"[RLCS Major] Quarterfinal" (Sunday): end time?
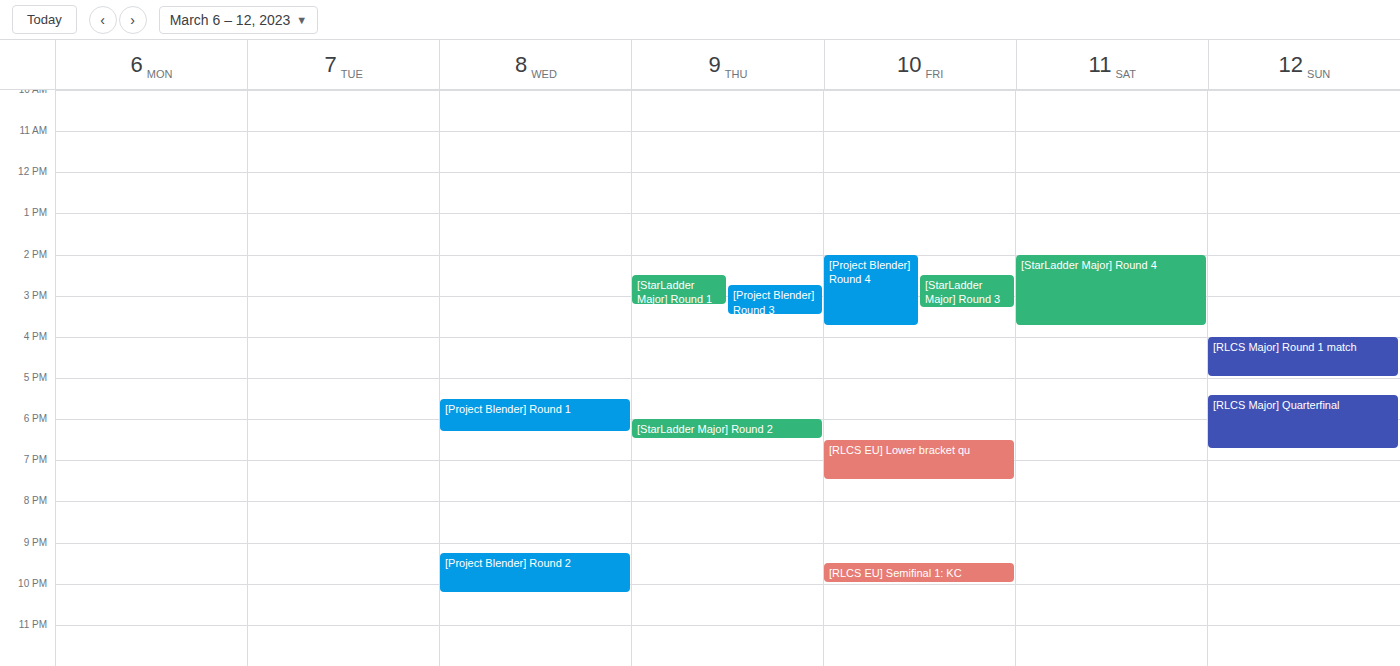
6:45 PM